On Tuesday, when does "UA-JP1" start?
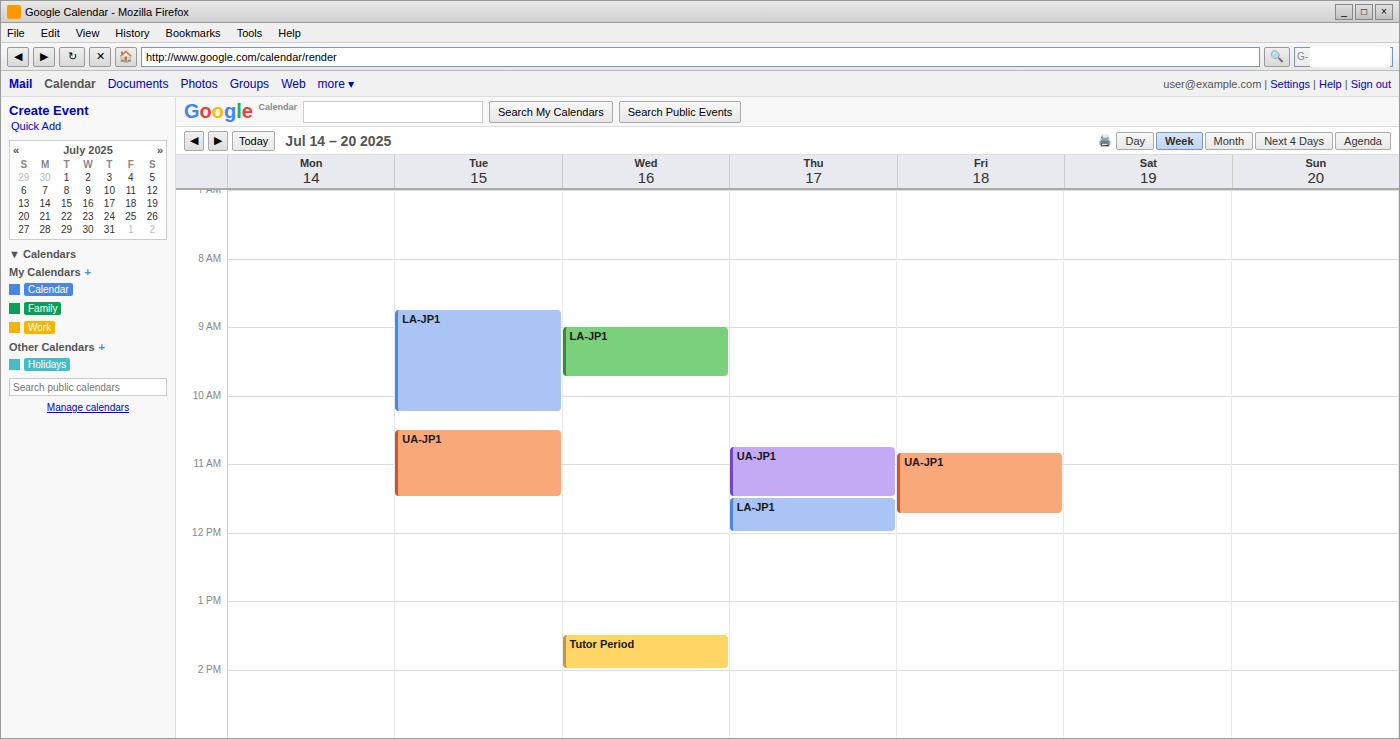
10:30